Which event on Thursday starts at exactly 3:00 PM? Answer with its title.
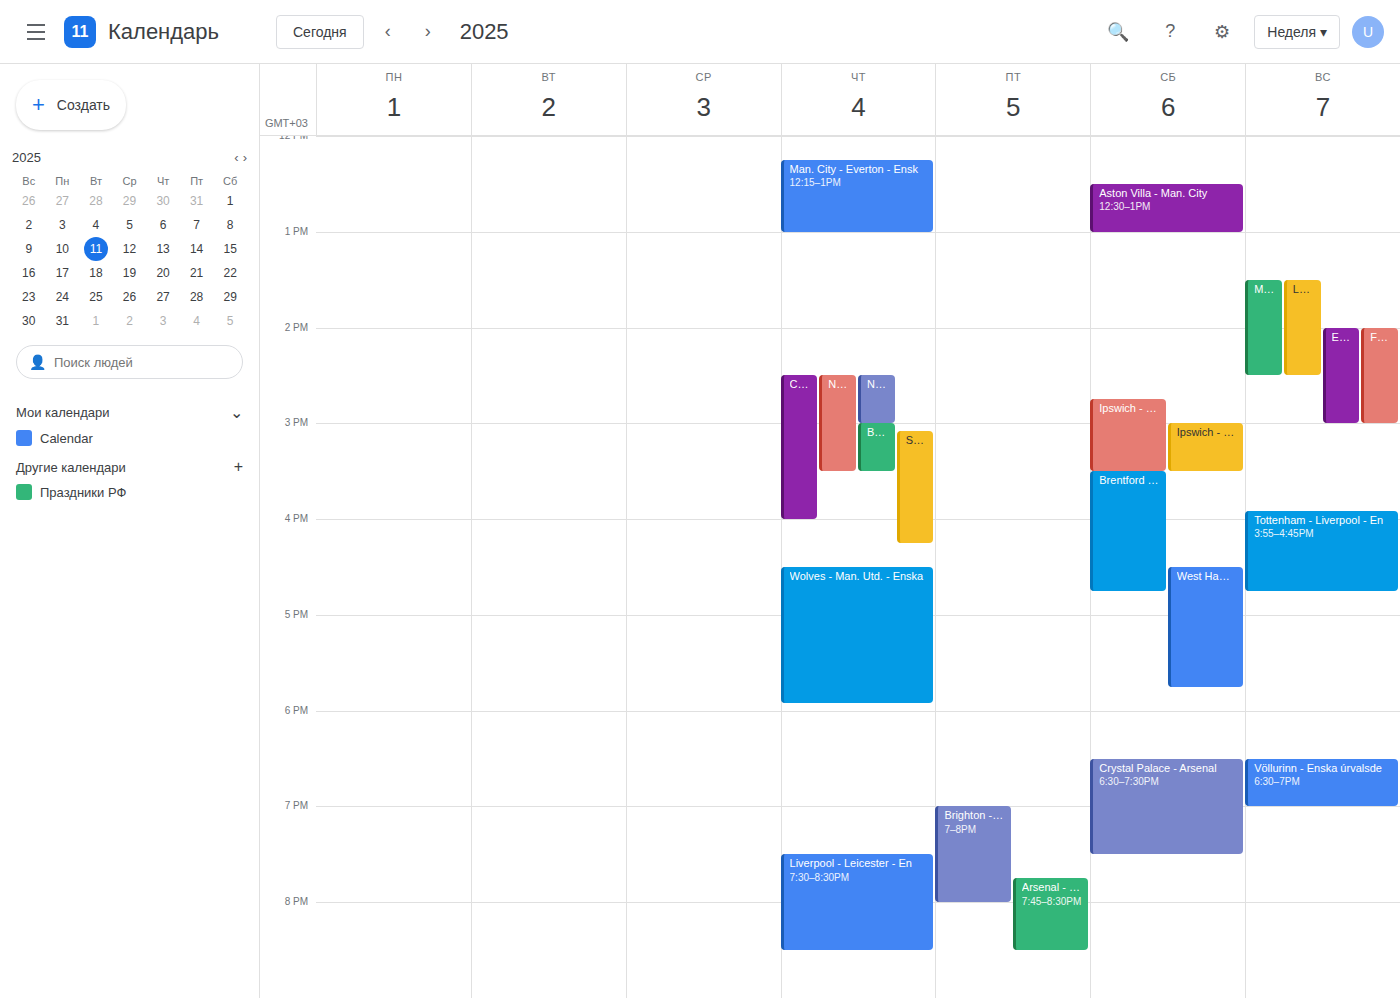
"Bournemouth - Crystal Pala"